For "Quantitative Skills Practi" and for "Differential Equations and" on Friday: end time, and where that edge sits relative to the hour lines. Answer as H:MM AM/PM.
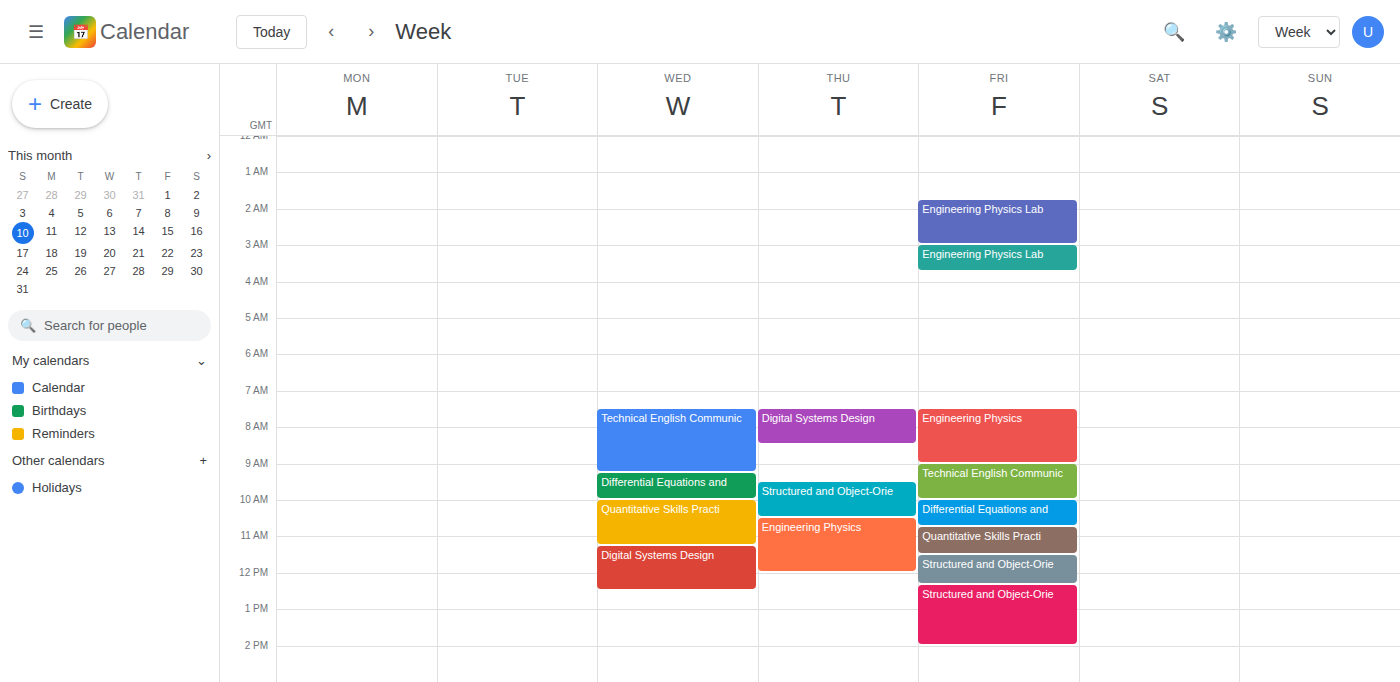
"Quantitative Skills Practi": 11:30 AM, halfway between the 11 AM and 12 PM lines. "Differential Equations and": 10:45 AM, neither: three quarters of the way from the 10 AM line to the 11 AM line.